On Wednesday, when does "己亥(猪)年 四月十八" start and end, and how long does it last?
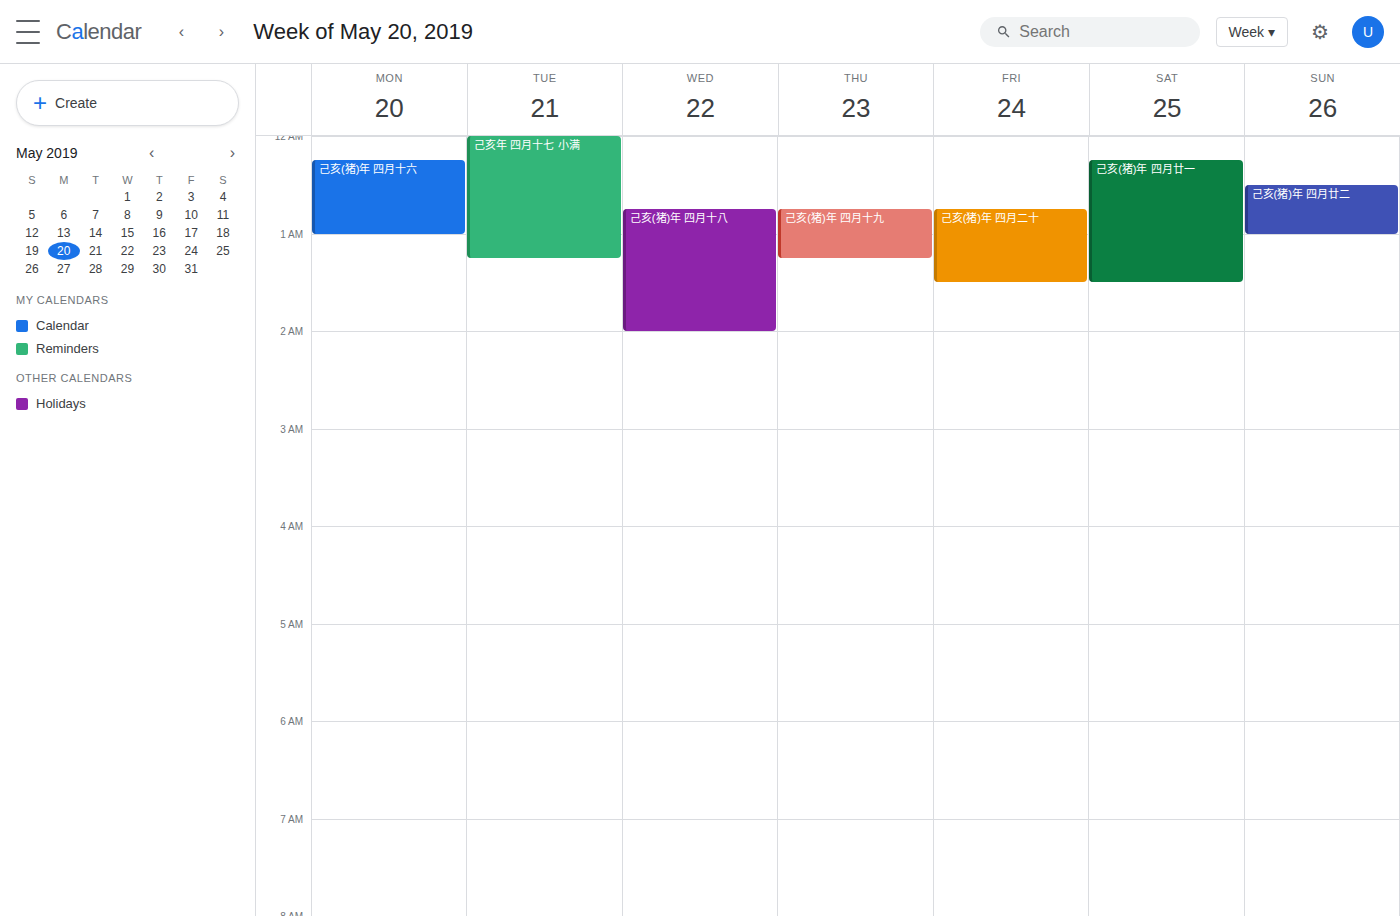
00:45 to 02:00, 1 hour 15 minutes